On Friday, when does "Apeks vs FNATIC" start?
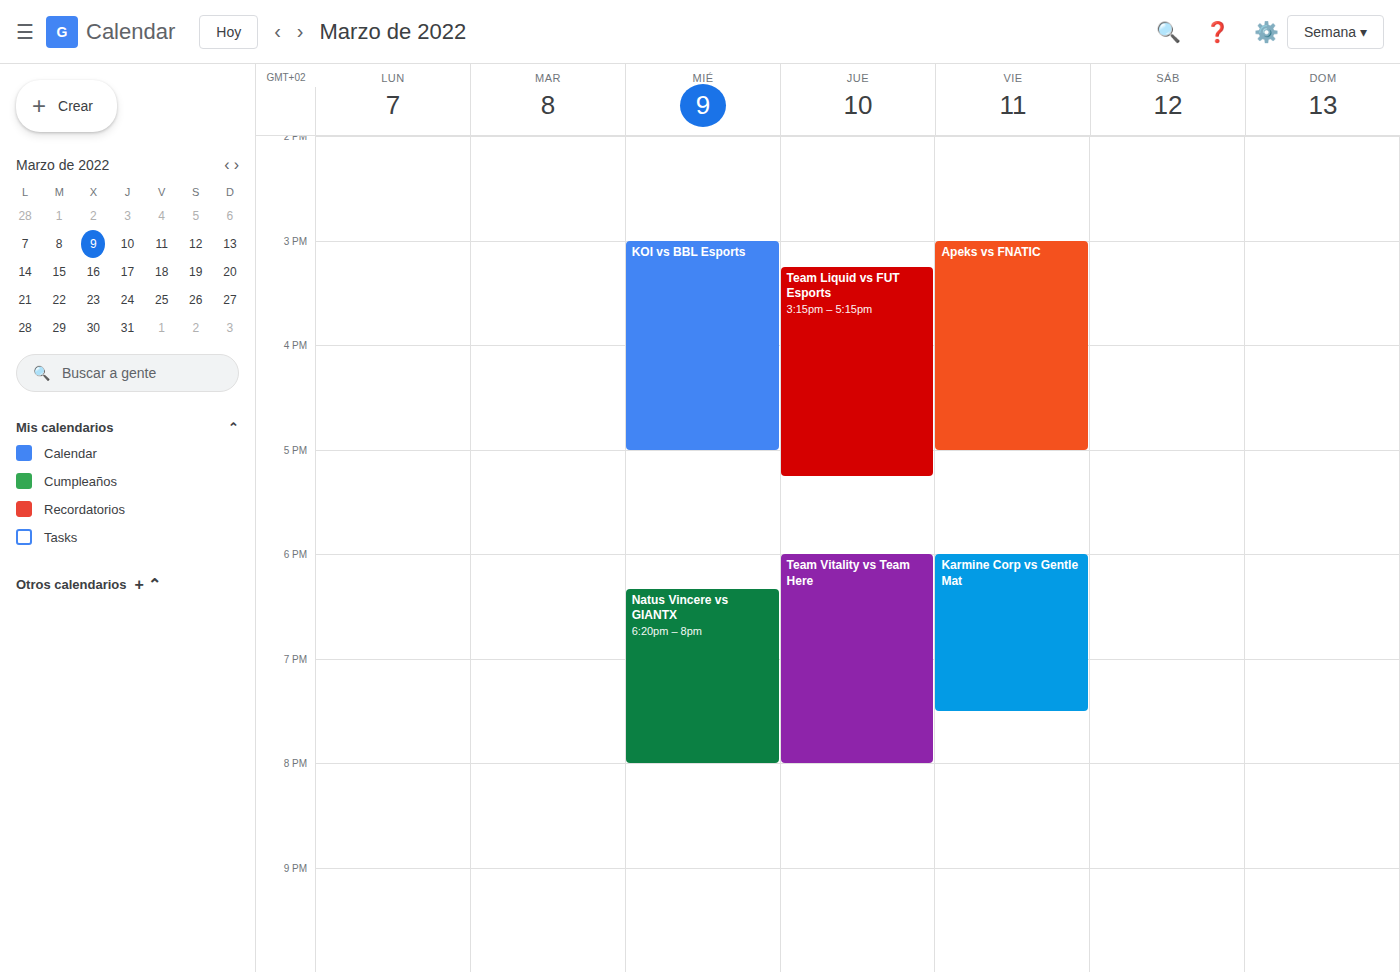
3:00 PM